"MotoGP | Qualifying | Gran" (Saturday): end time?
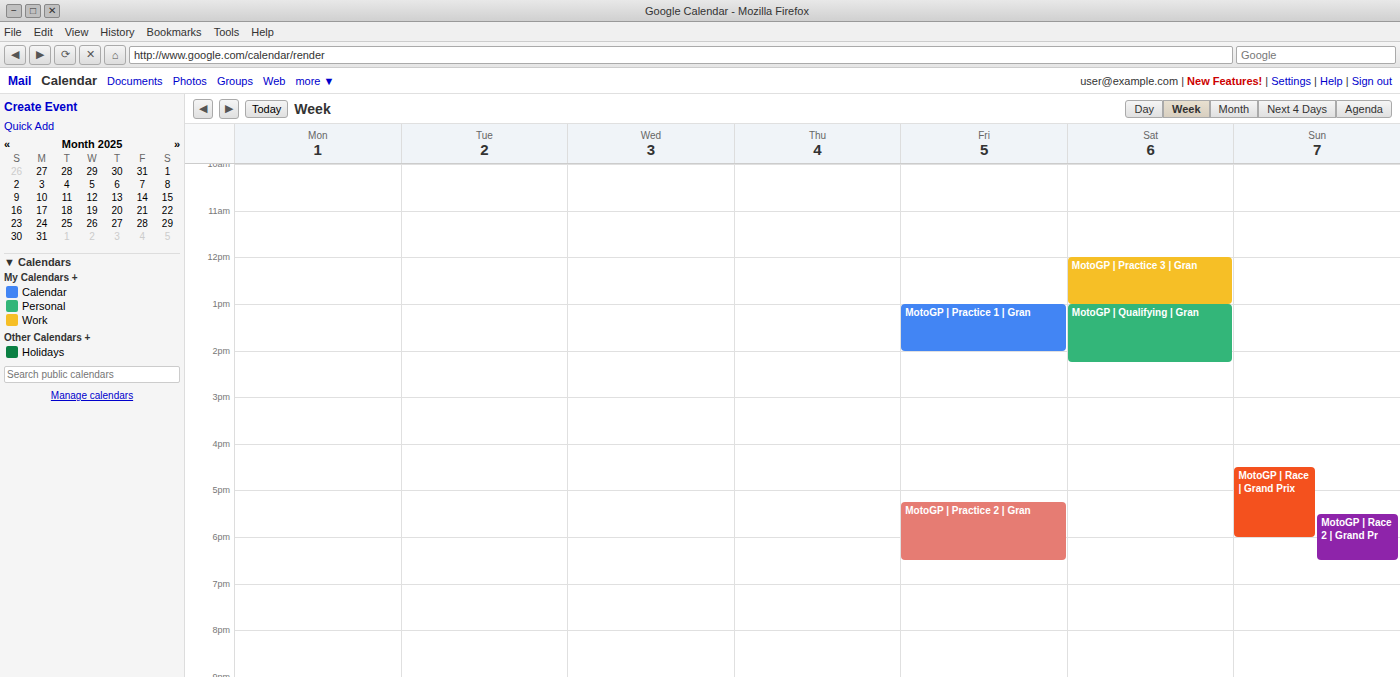
2:15 PM